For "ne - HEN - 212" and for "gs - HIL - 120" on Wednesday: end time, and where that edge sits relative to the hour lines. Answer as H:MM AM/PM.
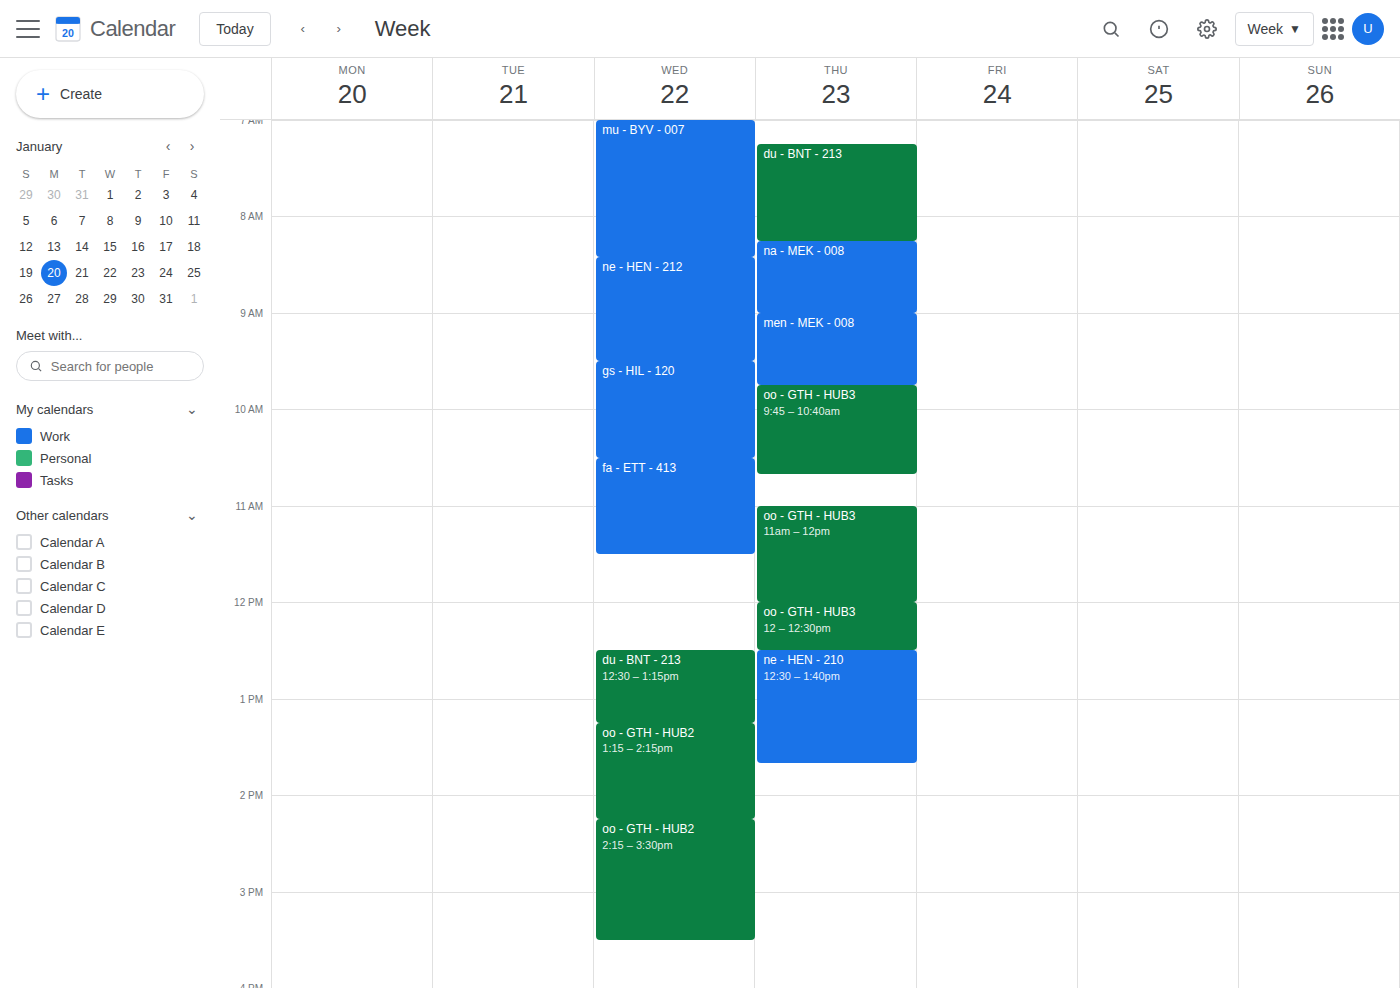
"ne - HEN - 212": 9:30 AM, halfway between the 9 AM and 10 AM lines. "gs - HIL - 120": 10:30 AM, halfway between the 10 AM and 11 AM lines.